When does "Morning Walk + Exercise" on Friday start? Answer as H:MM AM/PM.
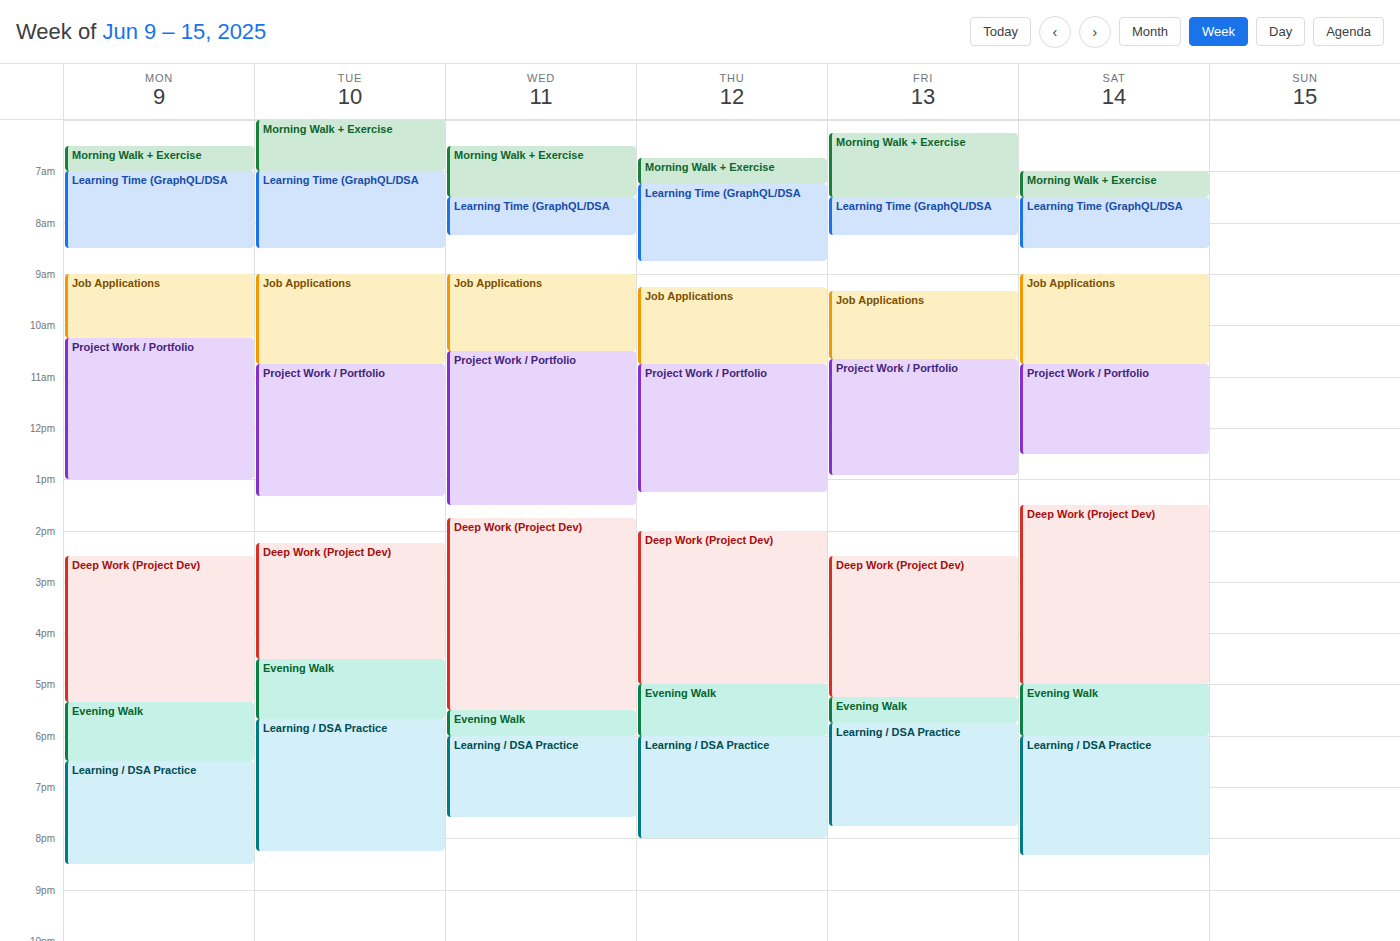
6:15 AM